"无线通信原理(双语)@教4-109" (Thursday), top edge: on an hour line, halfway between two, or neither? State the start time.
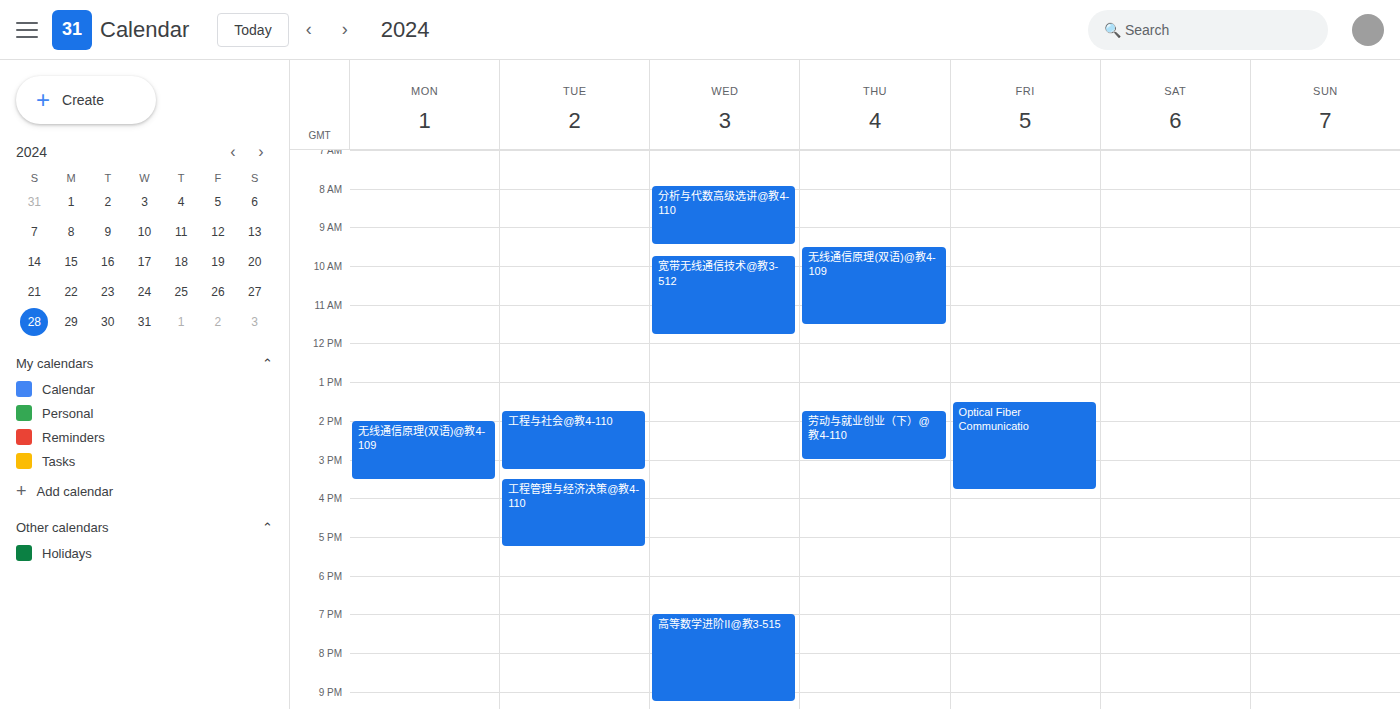
9:30 AM -- halfway between the 9 AM and 10 AM lines.